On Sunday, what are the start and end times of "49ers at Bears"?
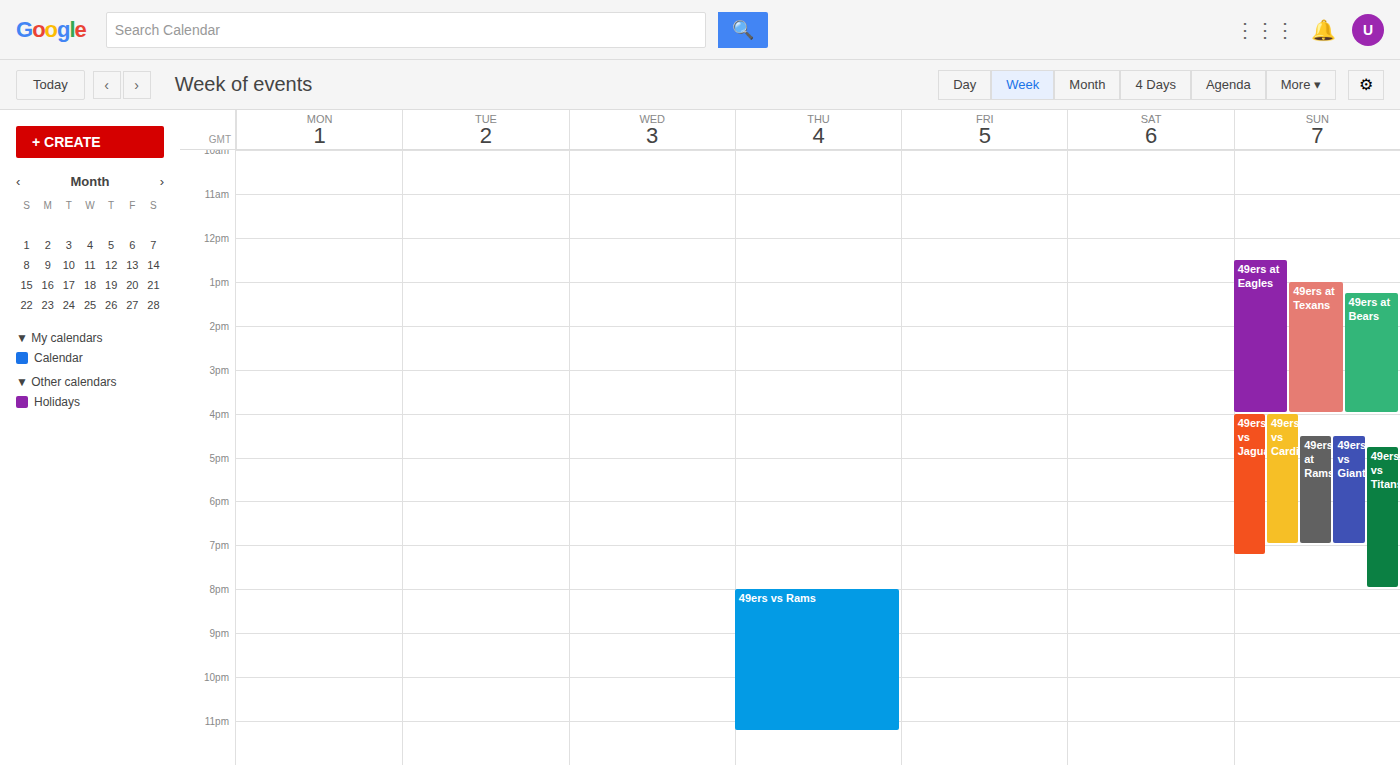
1:15 PM to 4:00 PM